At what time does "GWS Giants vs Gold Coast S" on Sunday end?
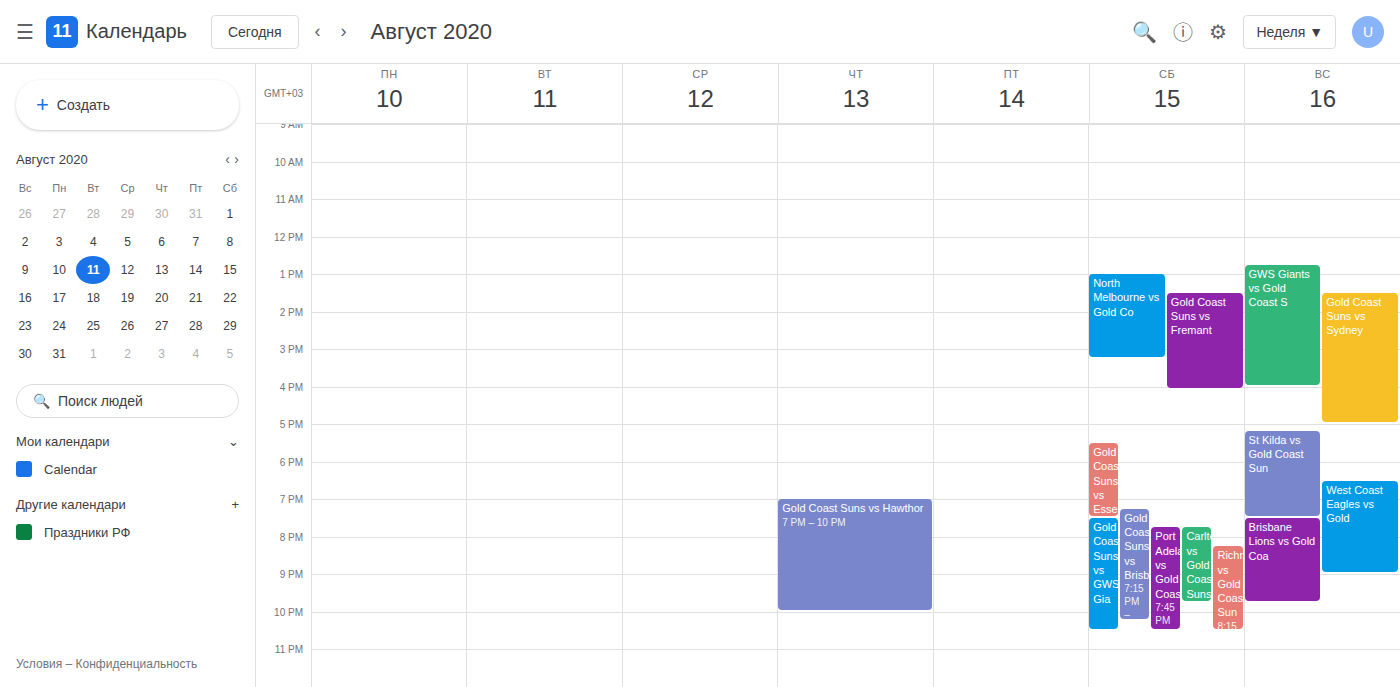
4:00 PM